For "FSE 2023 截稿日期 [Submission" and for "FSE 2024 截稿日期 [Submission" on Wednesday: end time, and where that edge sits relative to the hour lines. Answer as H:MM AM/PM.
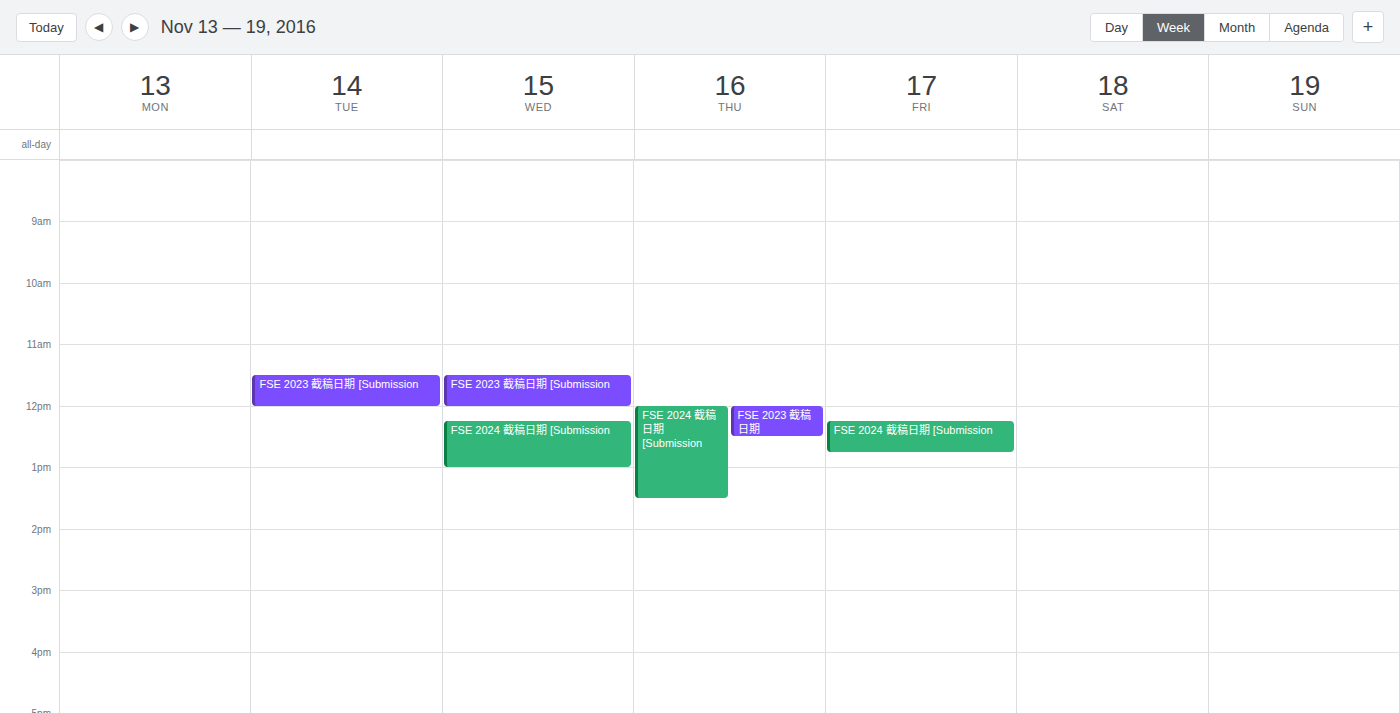
"FSE 2023 截稿日期 [Submission": 12:00 PM, exactly on the 12 PM line. "FSE 2024 截稿日期 [Submission": 1:00 PM, exactly on the 1 PM line.